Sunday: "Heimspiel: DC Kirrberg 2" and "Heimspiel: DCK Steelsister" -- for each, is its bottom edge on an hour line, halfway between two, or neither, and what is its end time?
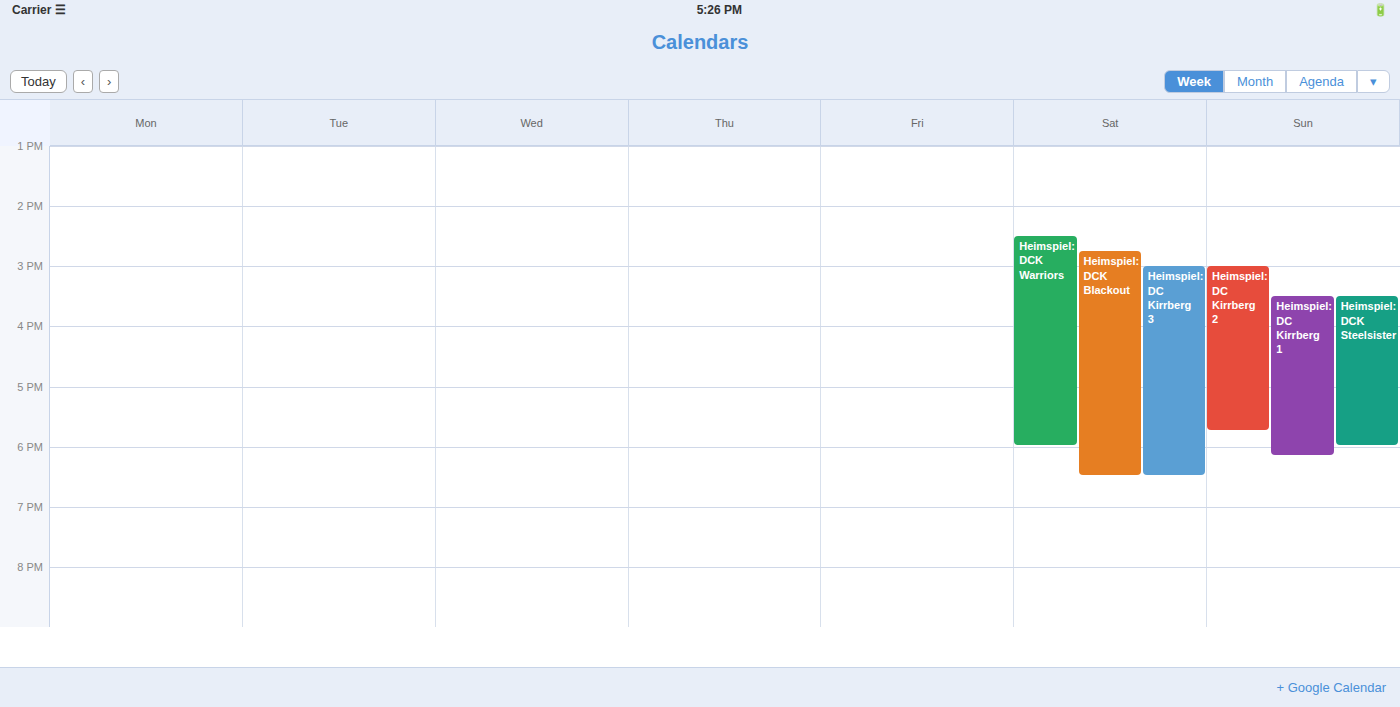
"Heimspiel: DC Kirrberg 2": 5:45 PM, neither: three quarters of the way from the 5 PM line to the 6 PM line. "Heimspiel: DCK Steelsister": 6:00 PM, exactly on the 6 PM line.